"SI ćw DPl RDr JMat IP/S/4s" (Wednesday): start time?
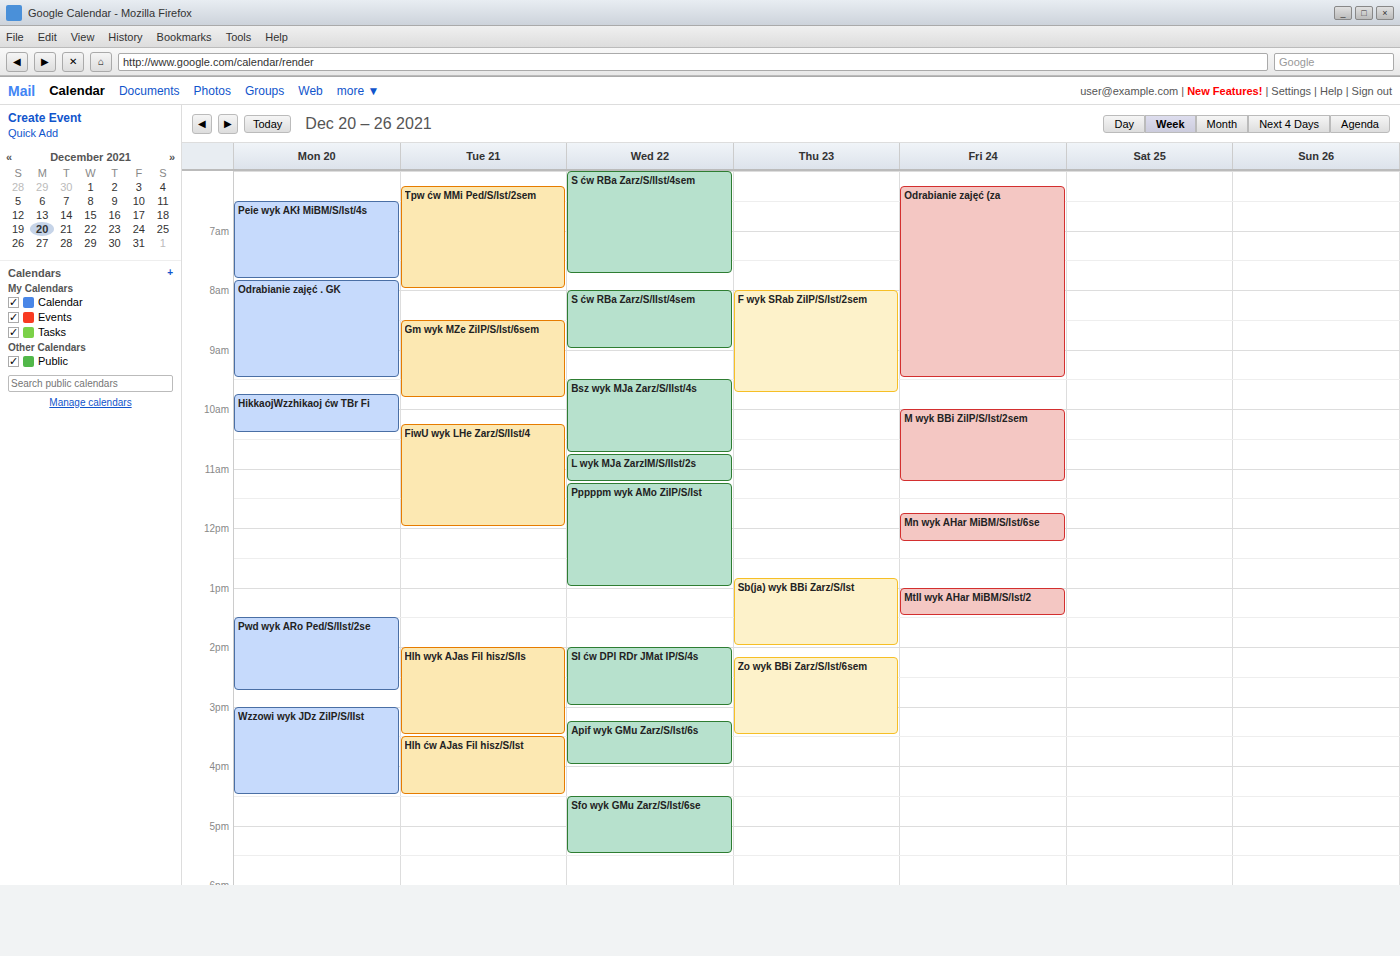
14:00